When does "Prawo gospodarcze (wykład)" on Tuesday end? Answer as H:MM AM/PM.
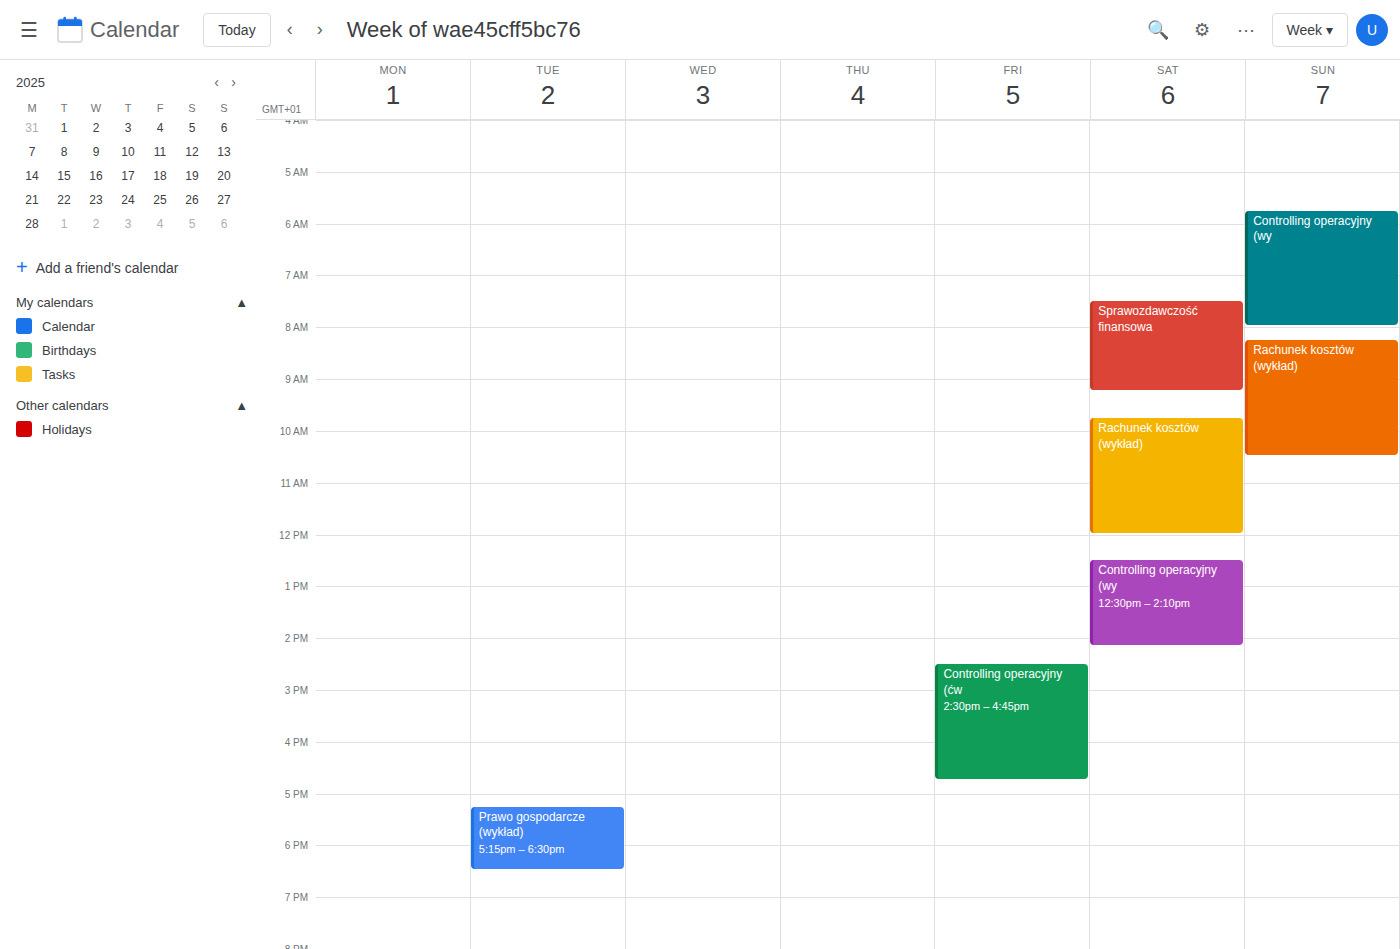
6:30 PM